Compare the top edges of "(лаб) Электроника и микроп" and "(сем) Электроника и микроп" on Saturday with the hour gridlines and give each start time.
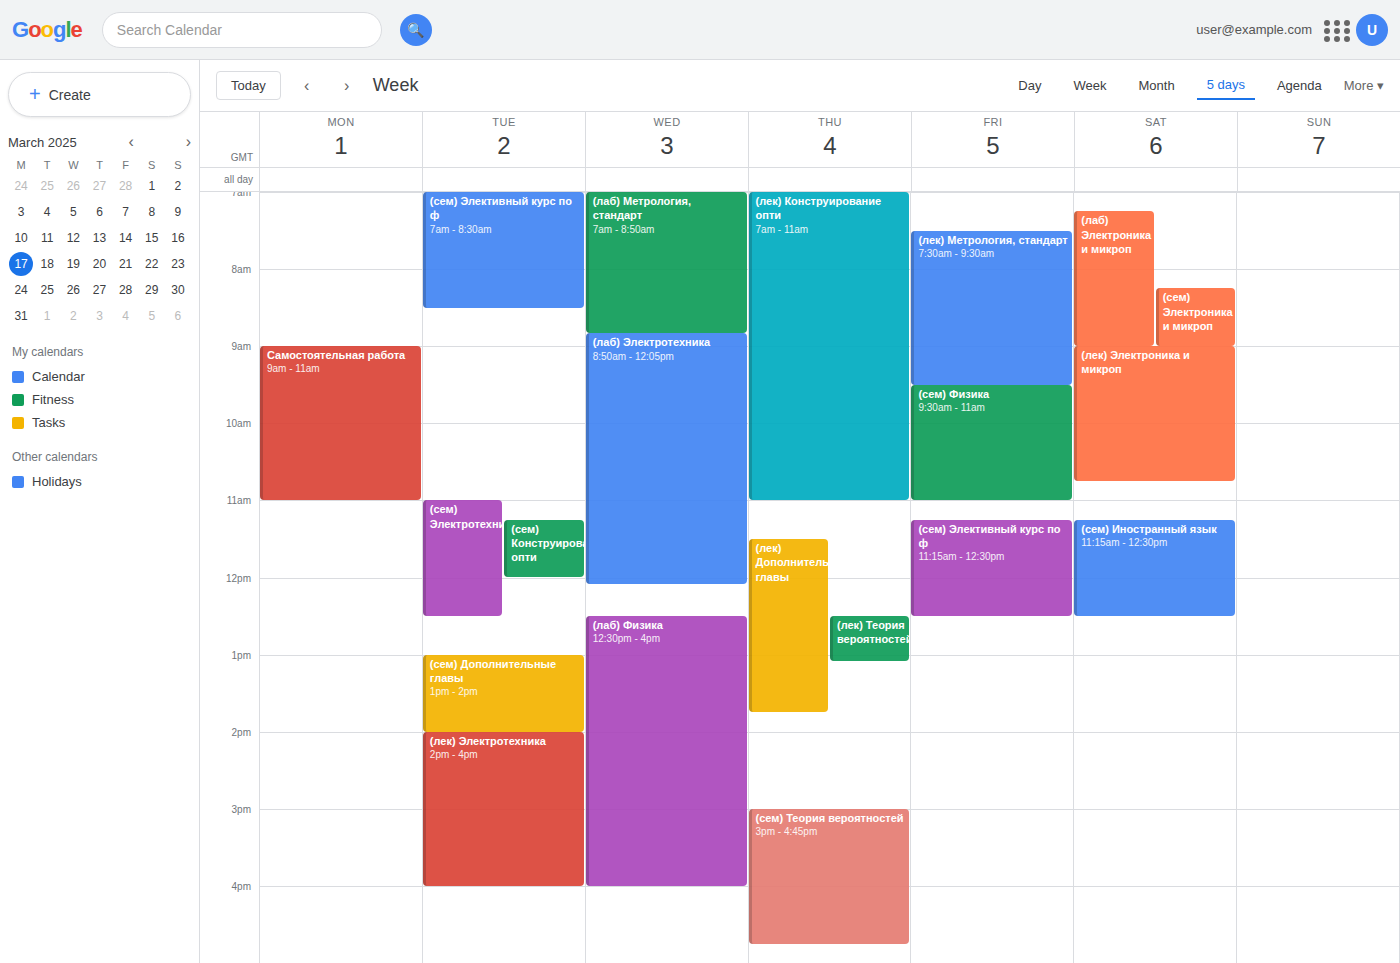
"(лаб) Электроника и микроп": 7:15 AM, neither: a quarter of the way from the 7 AM line to the 8 AM line. "(сем) Электроника и микроп": 8:15 AM, neither: a quarter of the way from the 8 AM line to the 9 AM line.